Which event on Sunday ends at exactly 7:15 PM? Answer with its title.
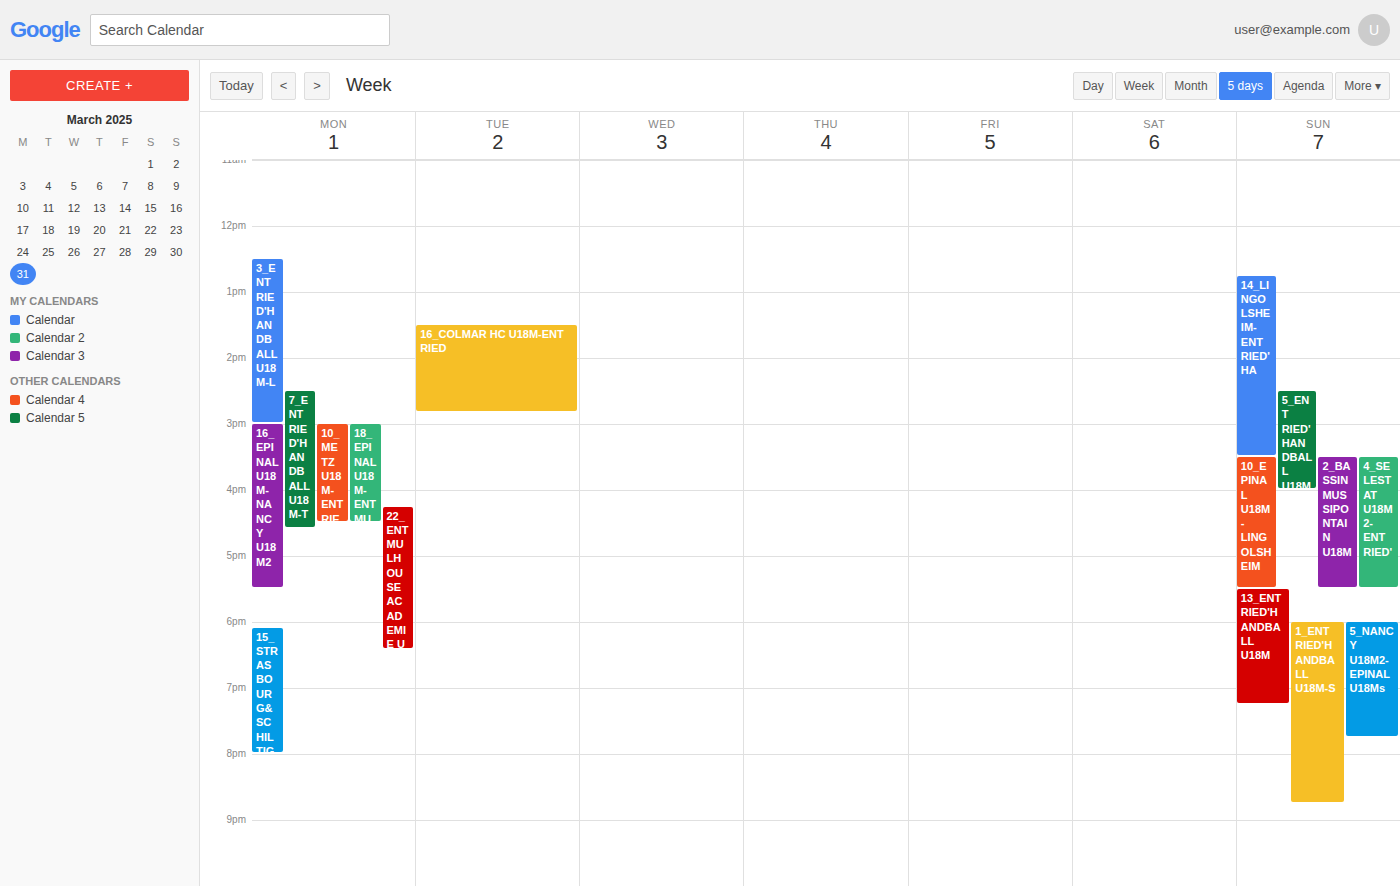
"13_ENT RIED'HANDBALL U18M"